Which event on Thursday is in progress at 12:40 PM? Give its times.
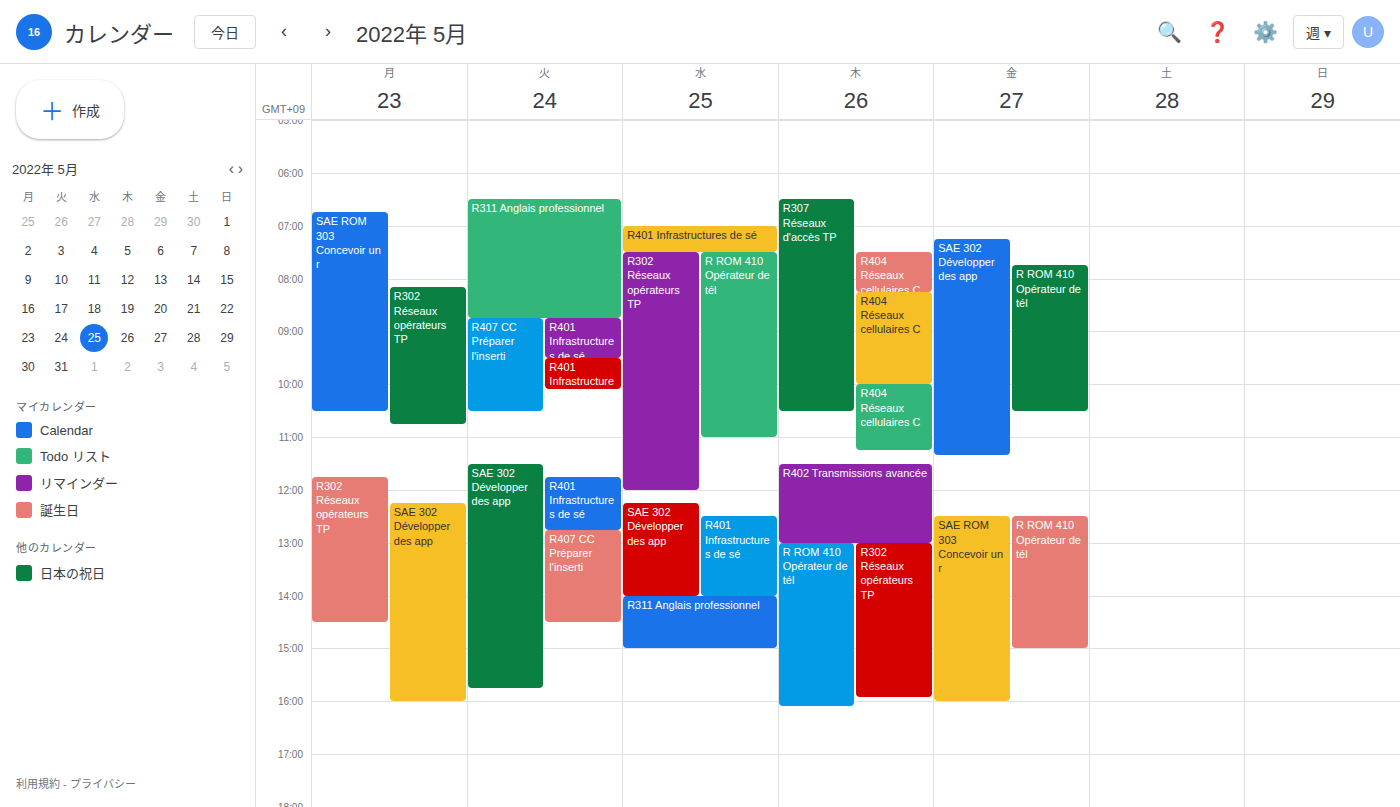
"R402 Transmissions avancée", 11:30 AM to 1:00 PM